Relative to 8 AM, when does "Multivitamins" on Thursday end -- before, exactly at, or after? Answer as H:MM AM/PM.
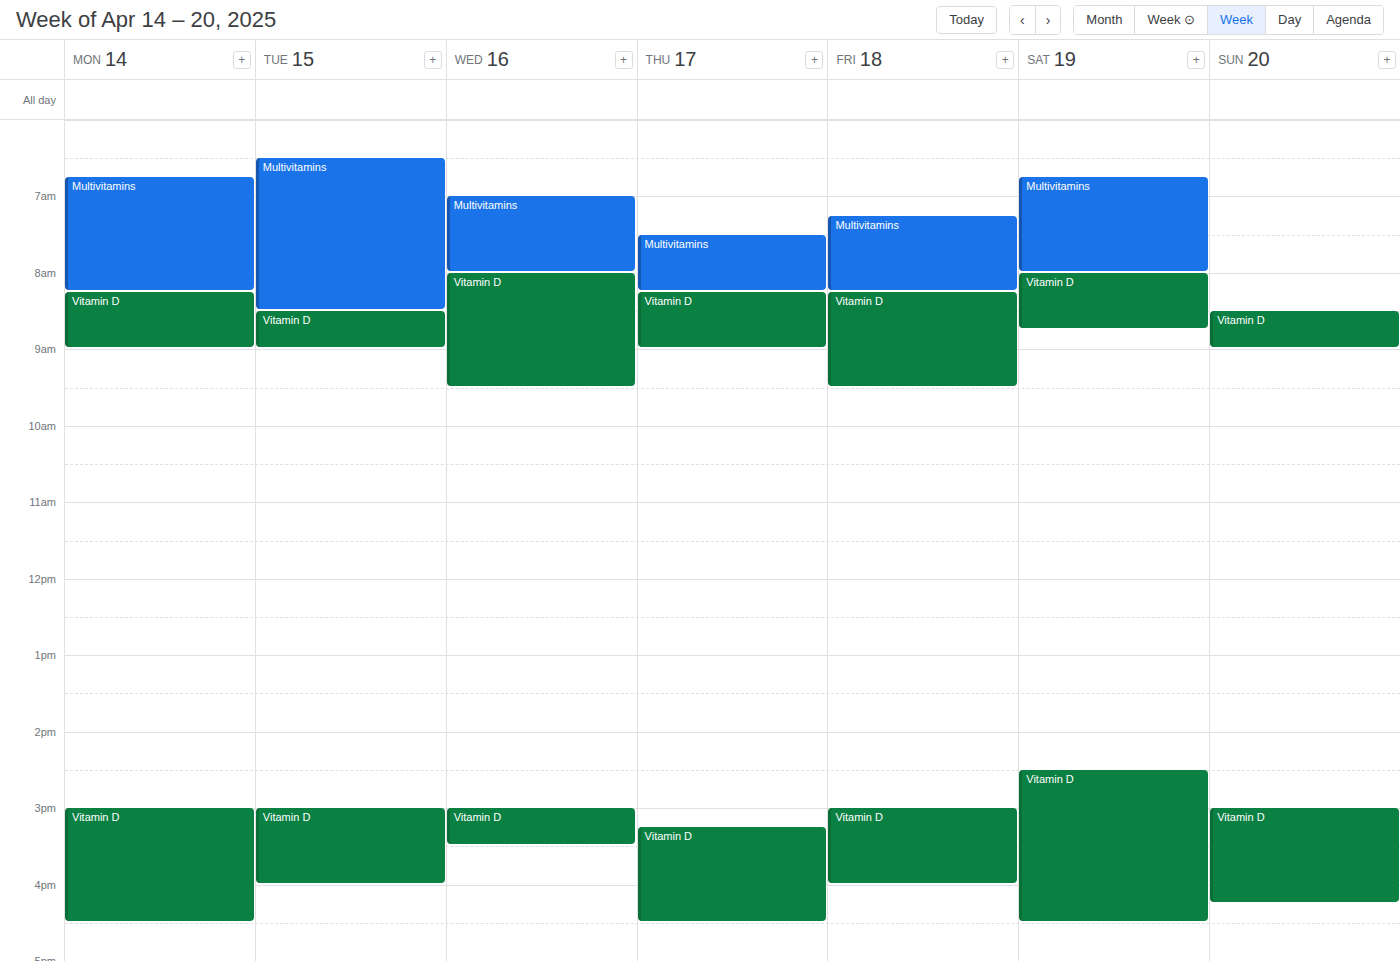
8:15 AM -- after 8 AM, 15 minutes below the 8 AM line.